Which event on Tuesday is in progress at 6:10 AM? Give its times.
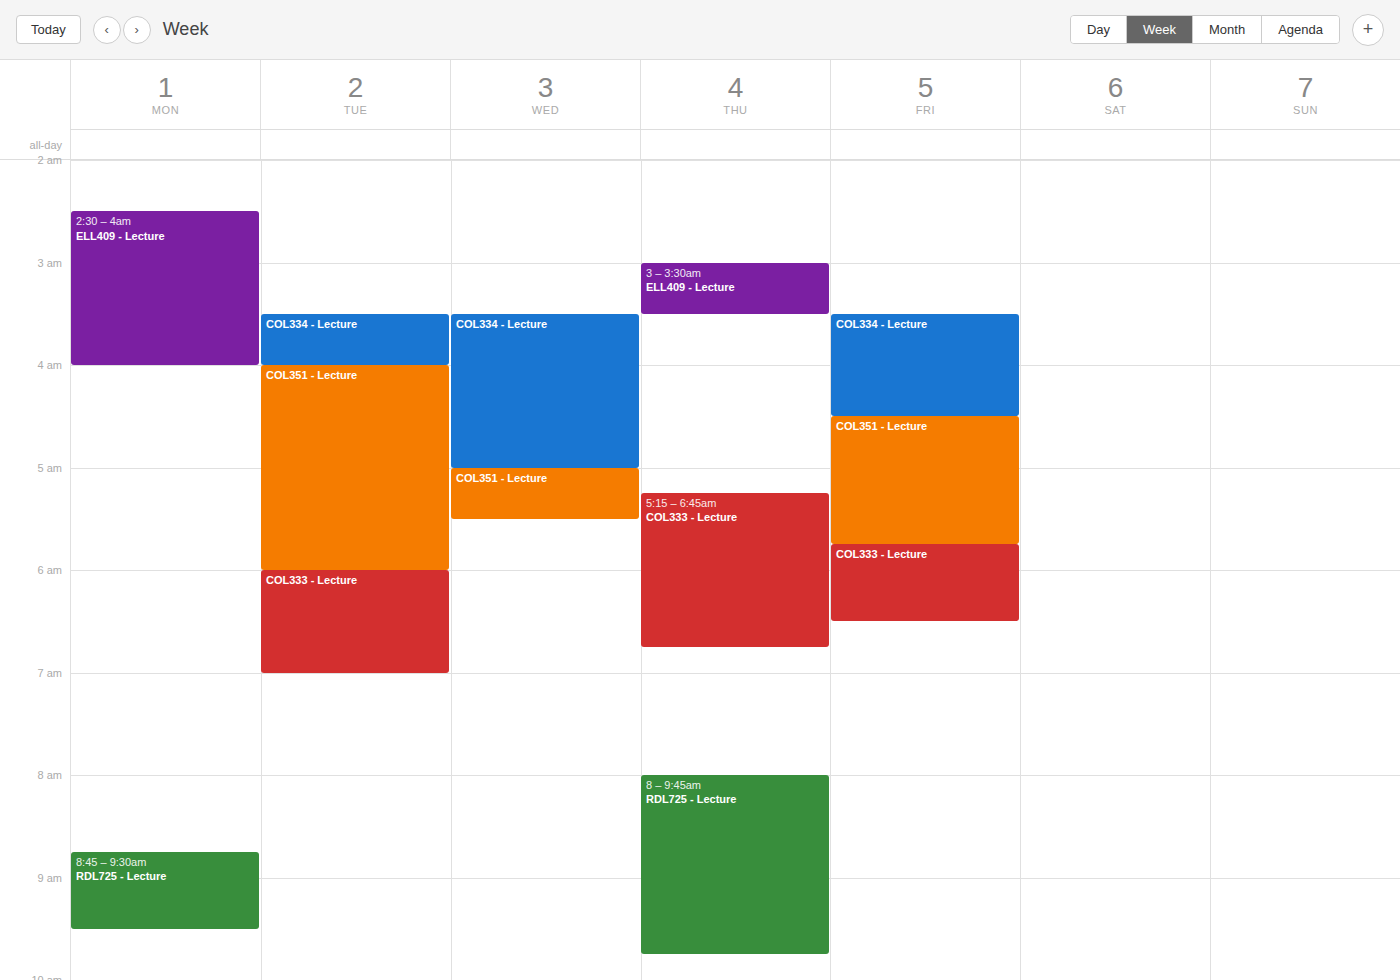
"COL333 - Lecture", 6:00 AM to 7:00 AM